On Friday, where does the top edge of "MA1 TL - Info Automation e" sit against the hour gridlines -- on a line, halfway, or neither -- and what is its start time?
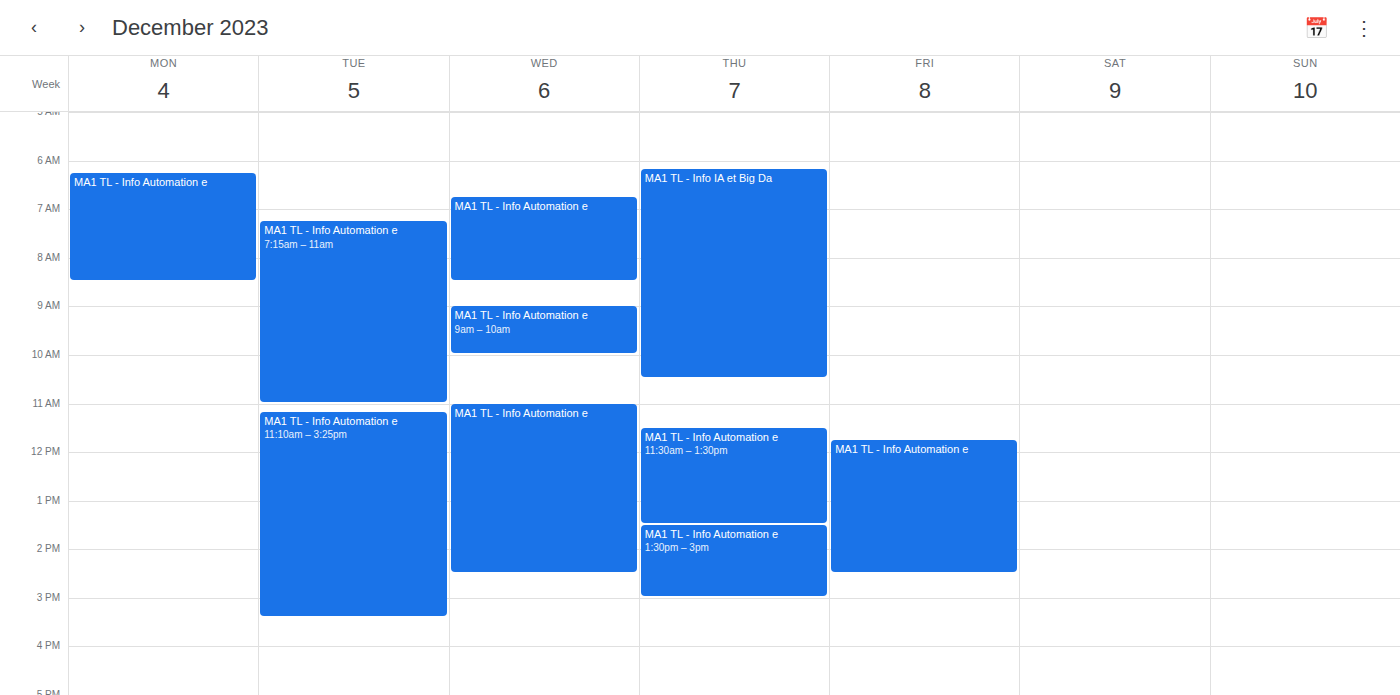
11:45 AM -- neither: three quarters of the way from the 11 AM line to the 12 PM line.